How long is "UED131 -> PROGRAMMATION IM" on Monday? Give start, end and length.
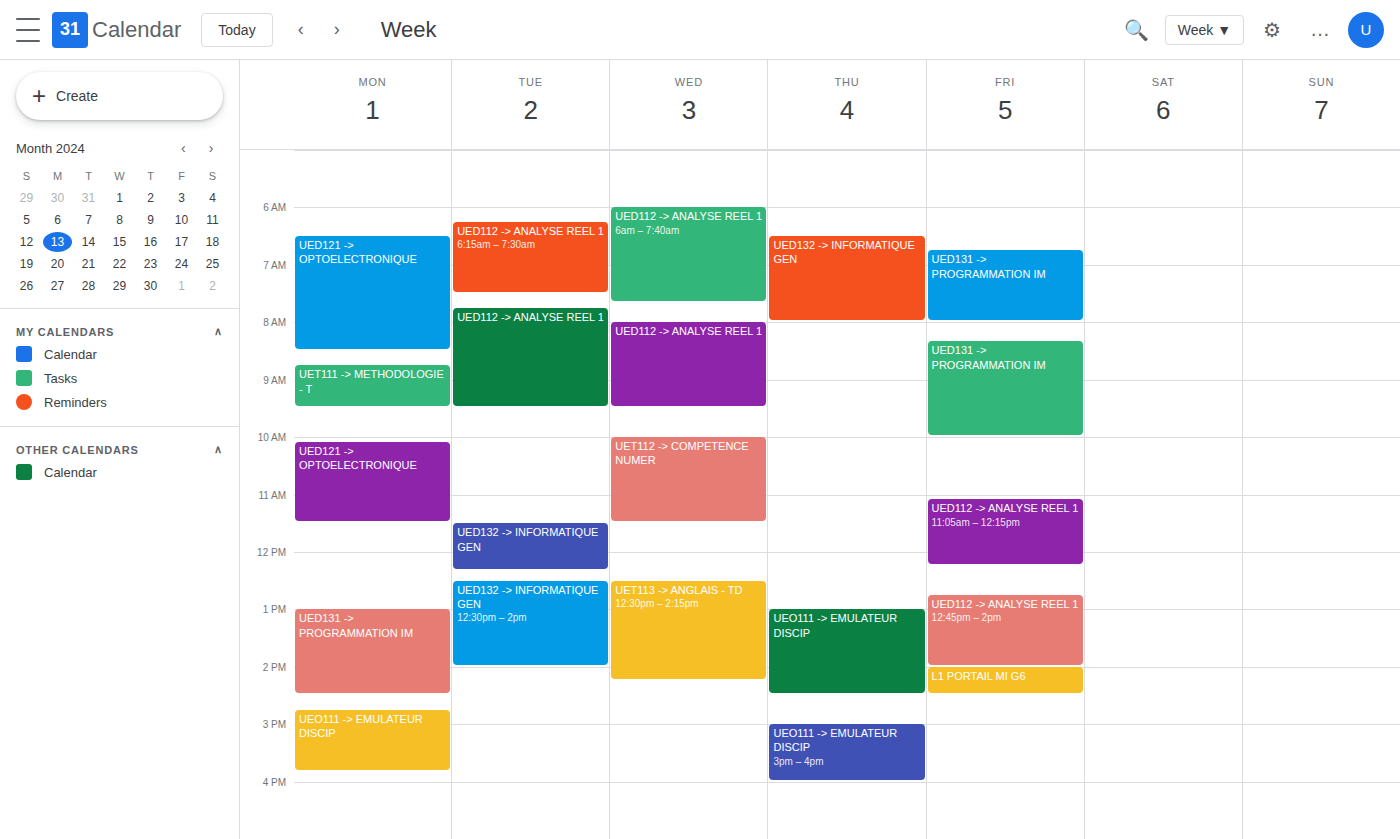
13:00 to 14:30, 1 hour 30 minutes